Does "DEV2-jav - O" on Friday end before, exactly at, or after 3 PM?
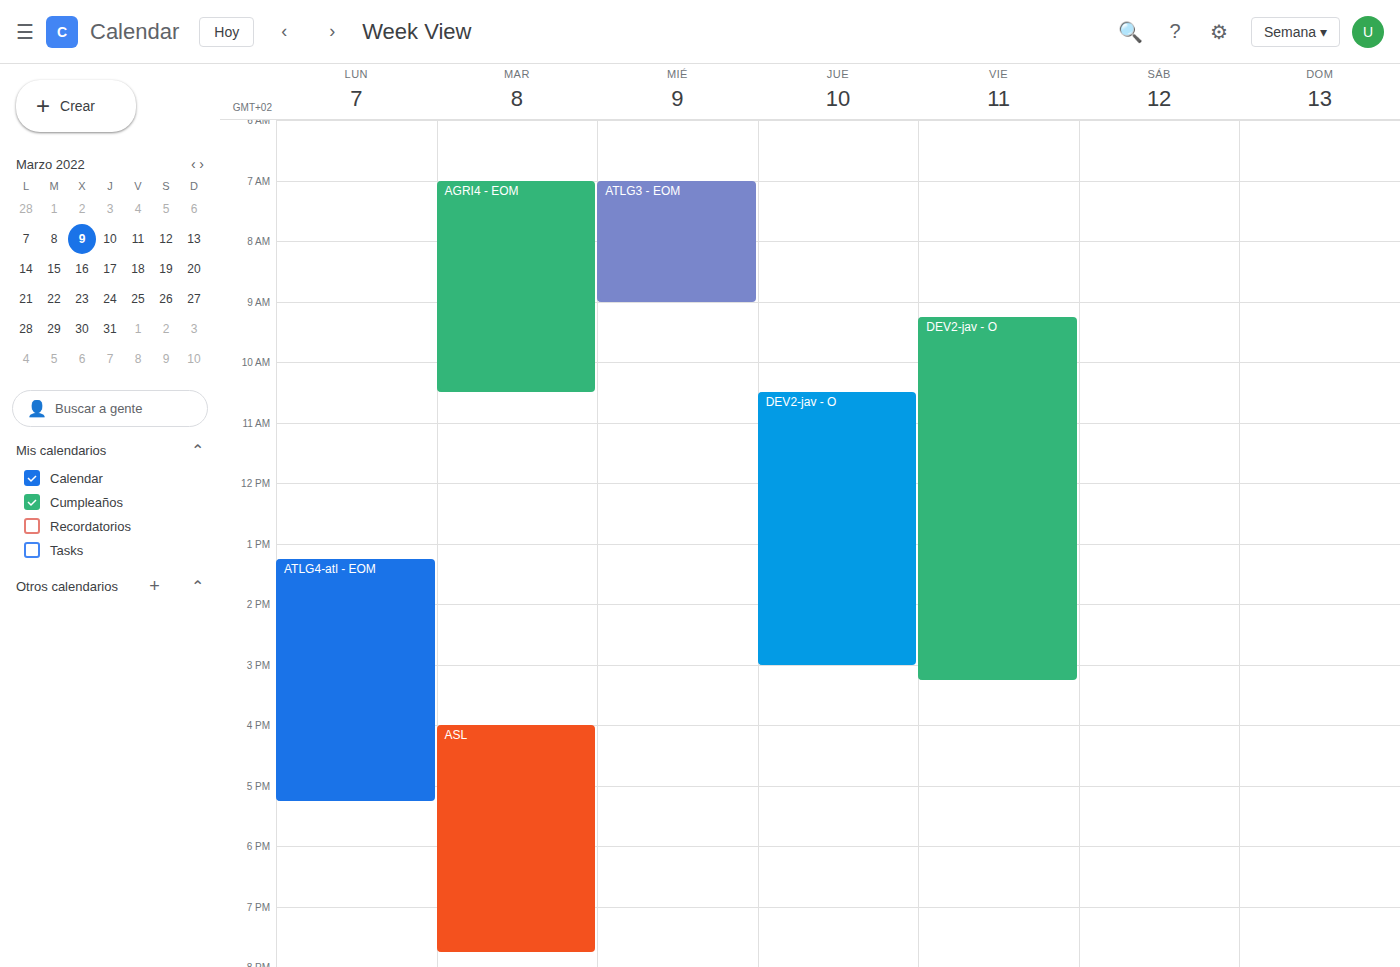
3:15 PM -- after 3 PM, 15 minutes below the 3 PM line.